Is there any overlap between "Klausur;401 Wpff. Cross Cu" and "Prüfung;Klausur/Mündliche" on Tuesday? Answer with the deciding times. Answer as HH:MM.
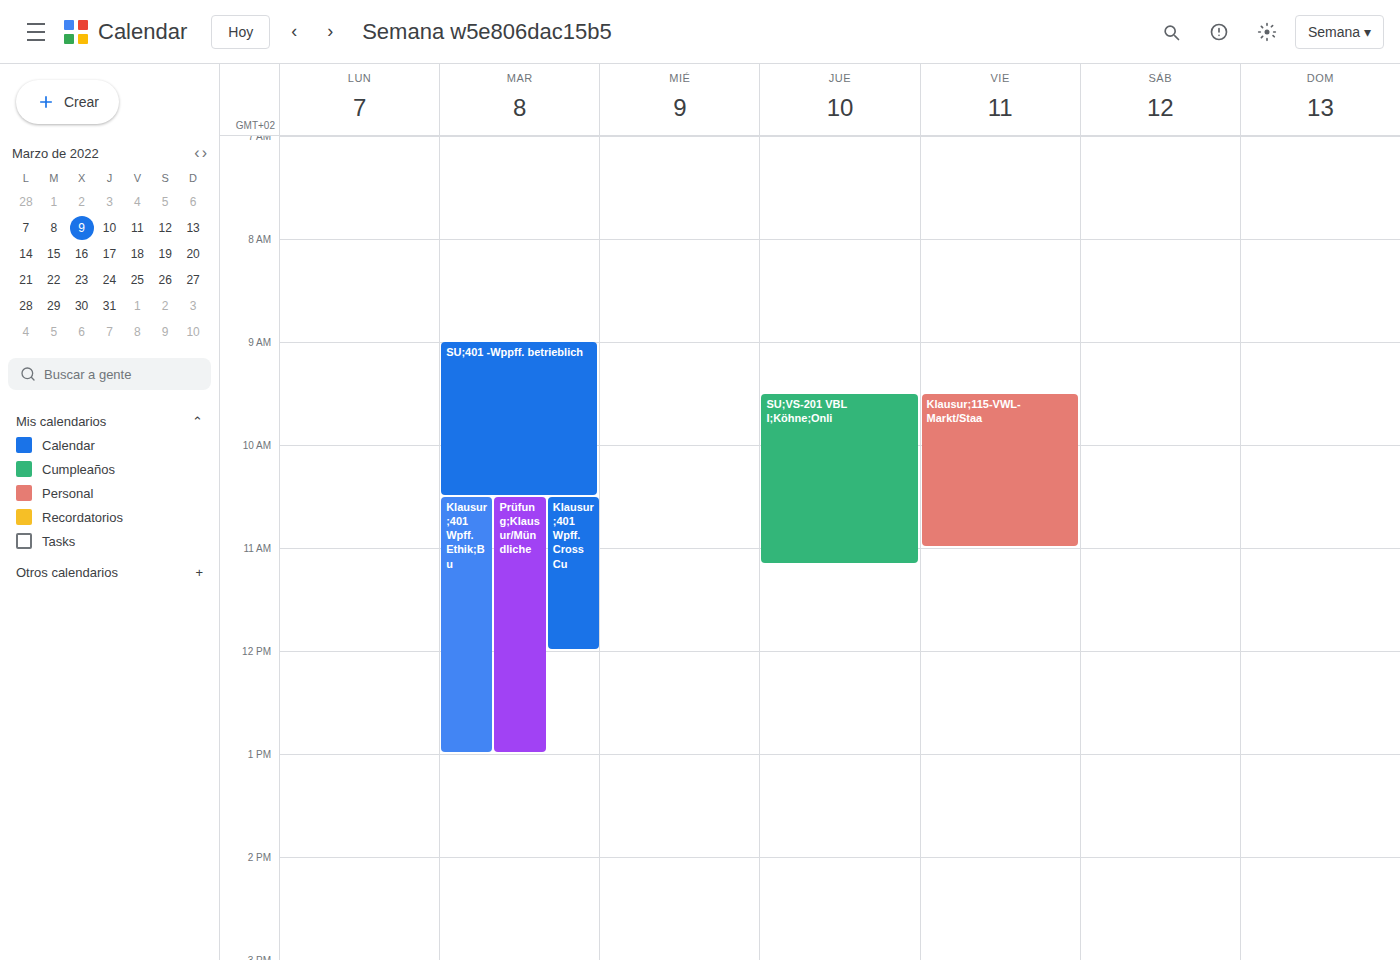
"Klausur;401 Wpff. Cross Cu" runs 10:30 to 12:00, inside "Prüfung;Klausur/Mündliche" -- they overlap.